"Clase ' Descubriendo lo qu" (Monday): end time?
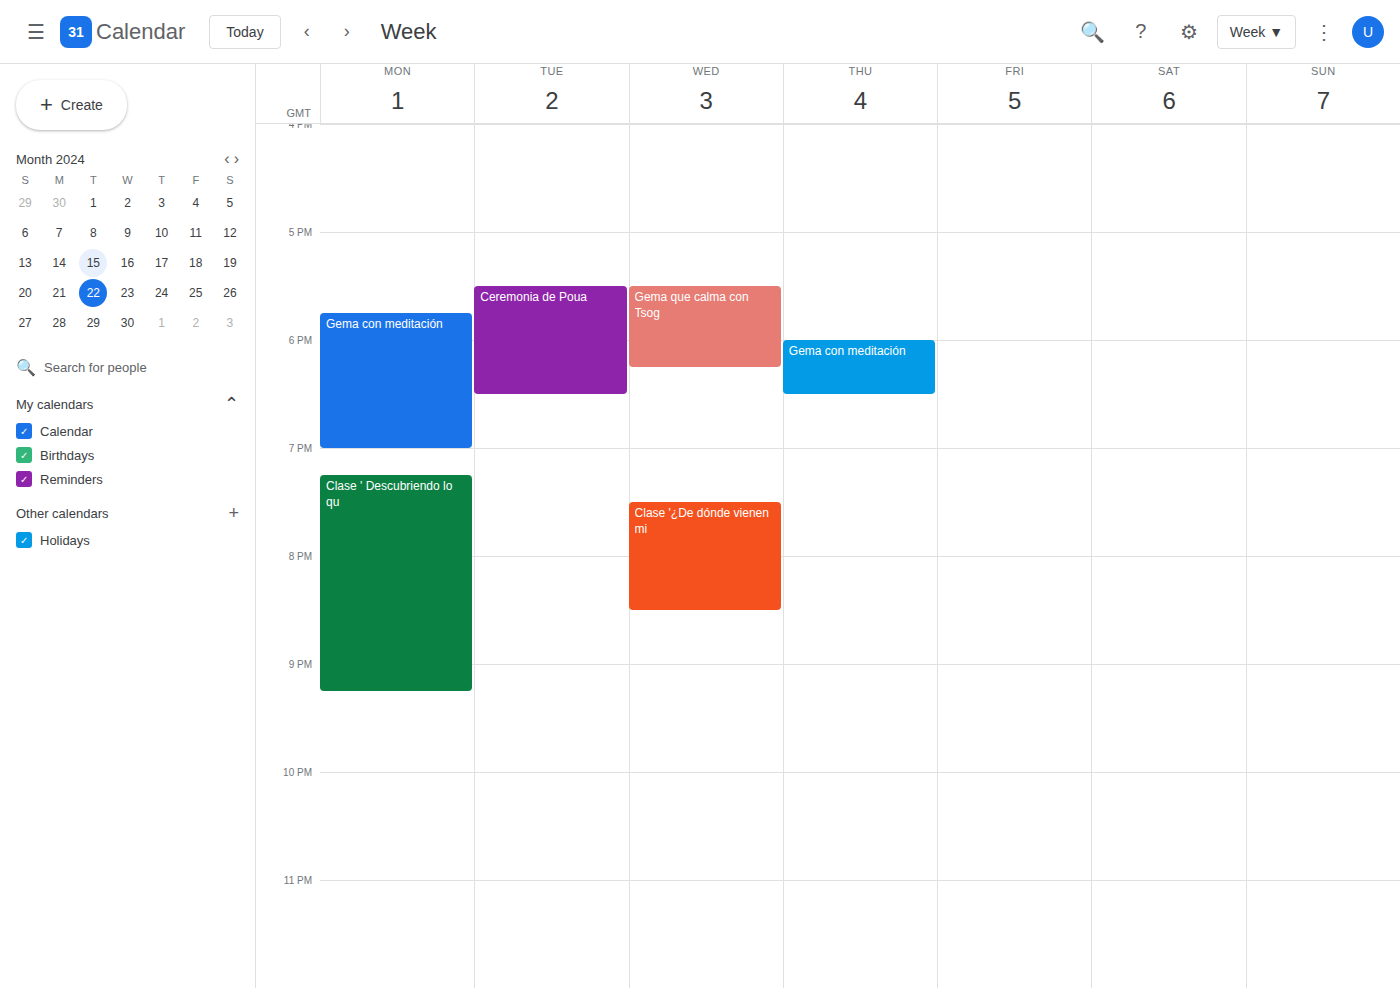
9:15 PM